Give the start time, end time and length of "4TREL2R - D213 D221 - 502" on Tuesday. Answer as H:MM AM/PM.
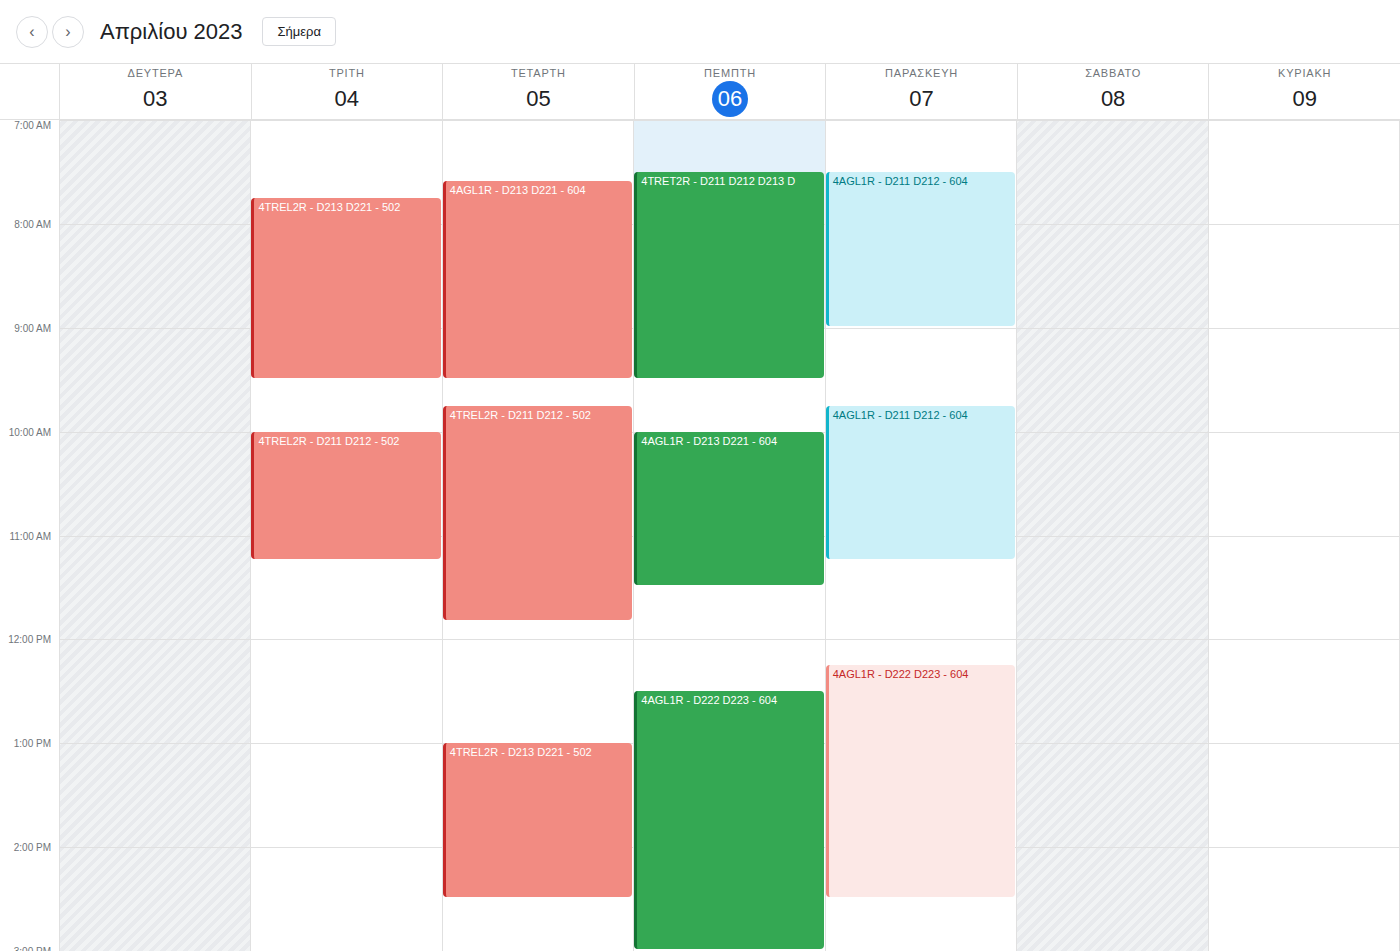
7:45 AM to 9:30 AM, 1 hour 45 minutes